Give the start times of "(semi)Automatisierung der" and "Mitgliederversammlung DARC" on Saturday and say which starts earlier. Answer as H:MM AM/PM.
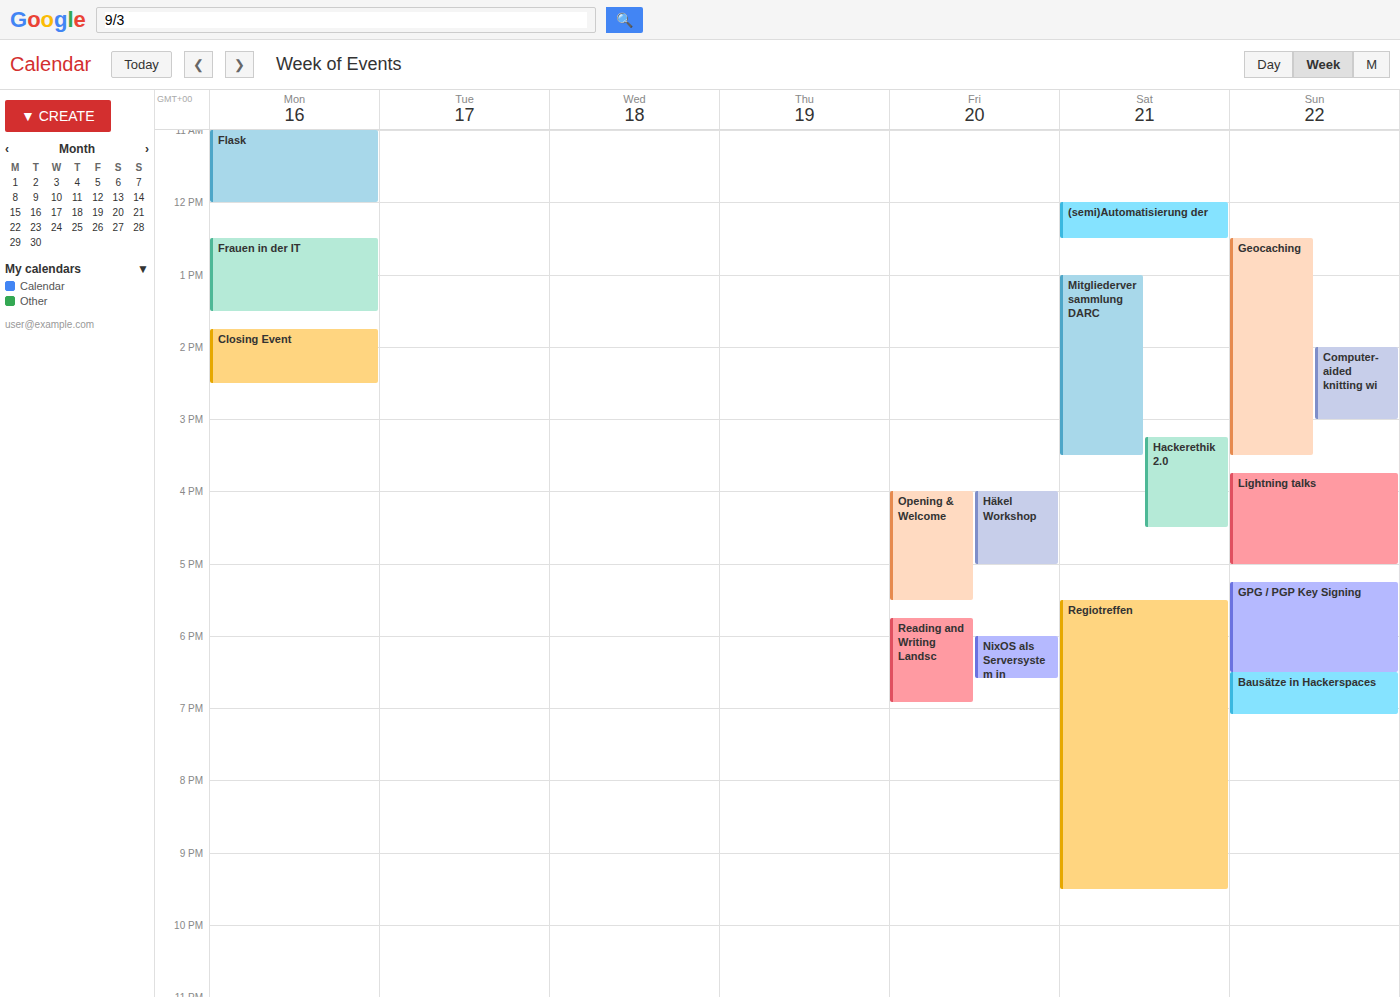
"(semi)Automatisierung der" 12:00 PM; "Mitgliederversammlung DARC" 1:00 PM.